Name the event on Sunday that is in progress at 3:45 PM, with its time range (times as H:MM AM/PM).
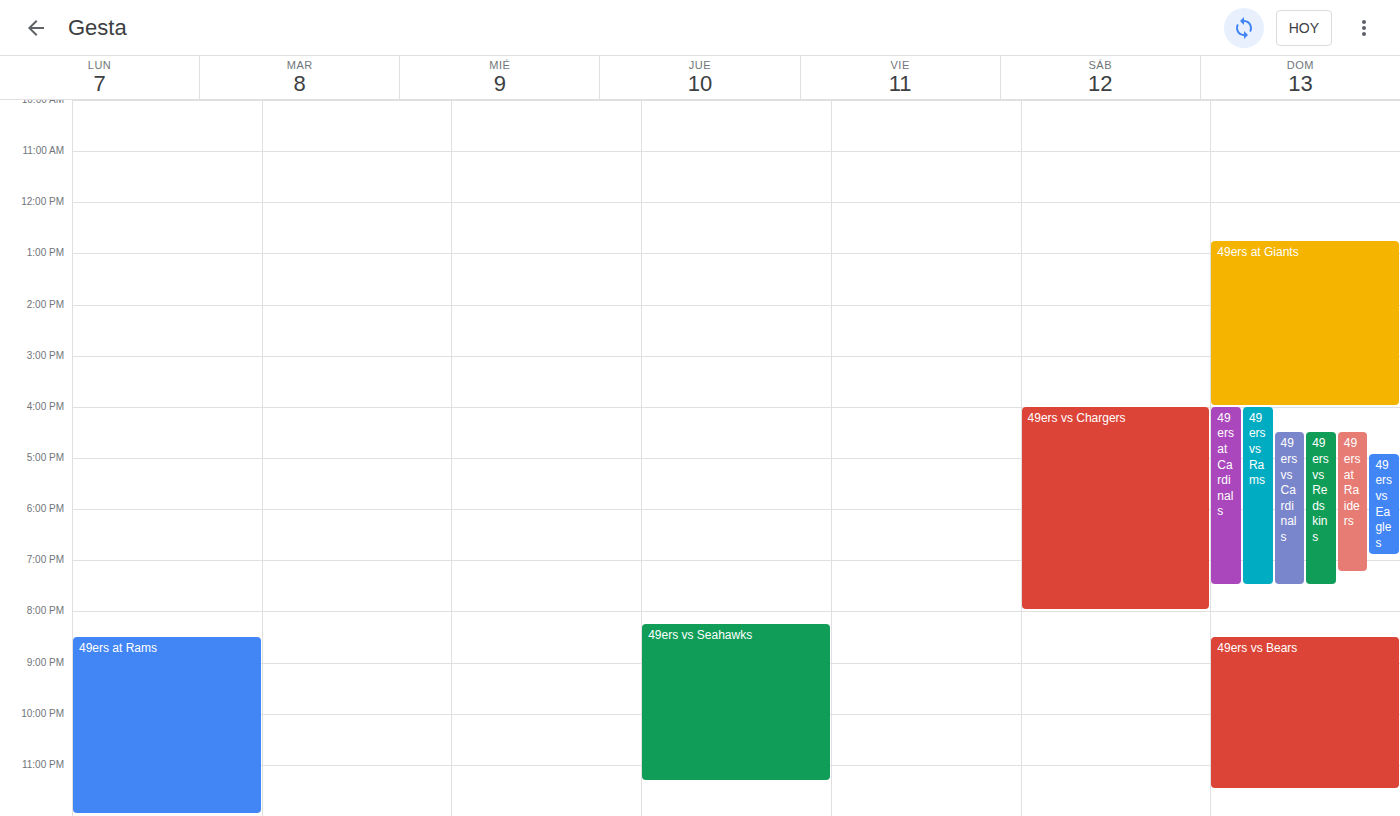
"49ers at Giants", 12:45 PM to 4:00 PM